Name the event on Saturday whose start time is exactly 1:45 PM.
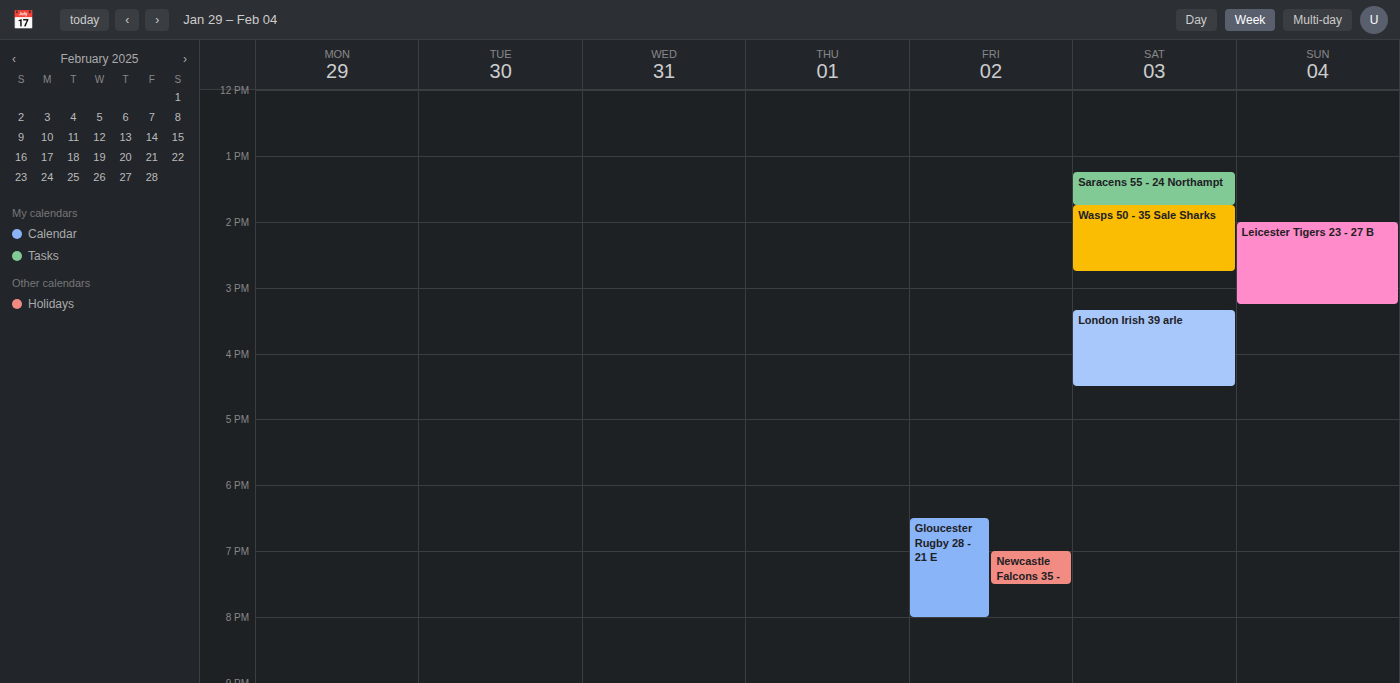
"Wasps 50 - 35 Sale Sharks"